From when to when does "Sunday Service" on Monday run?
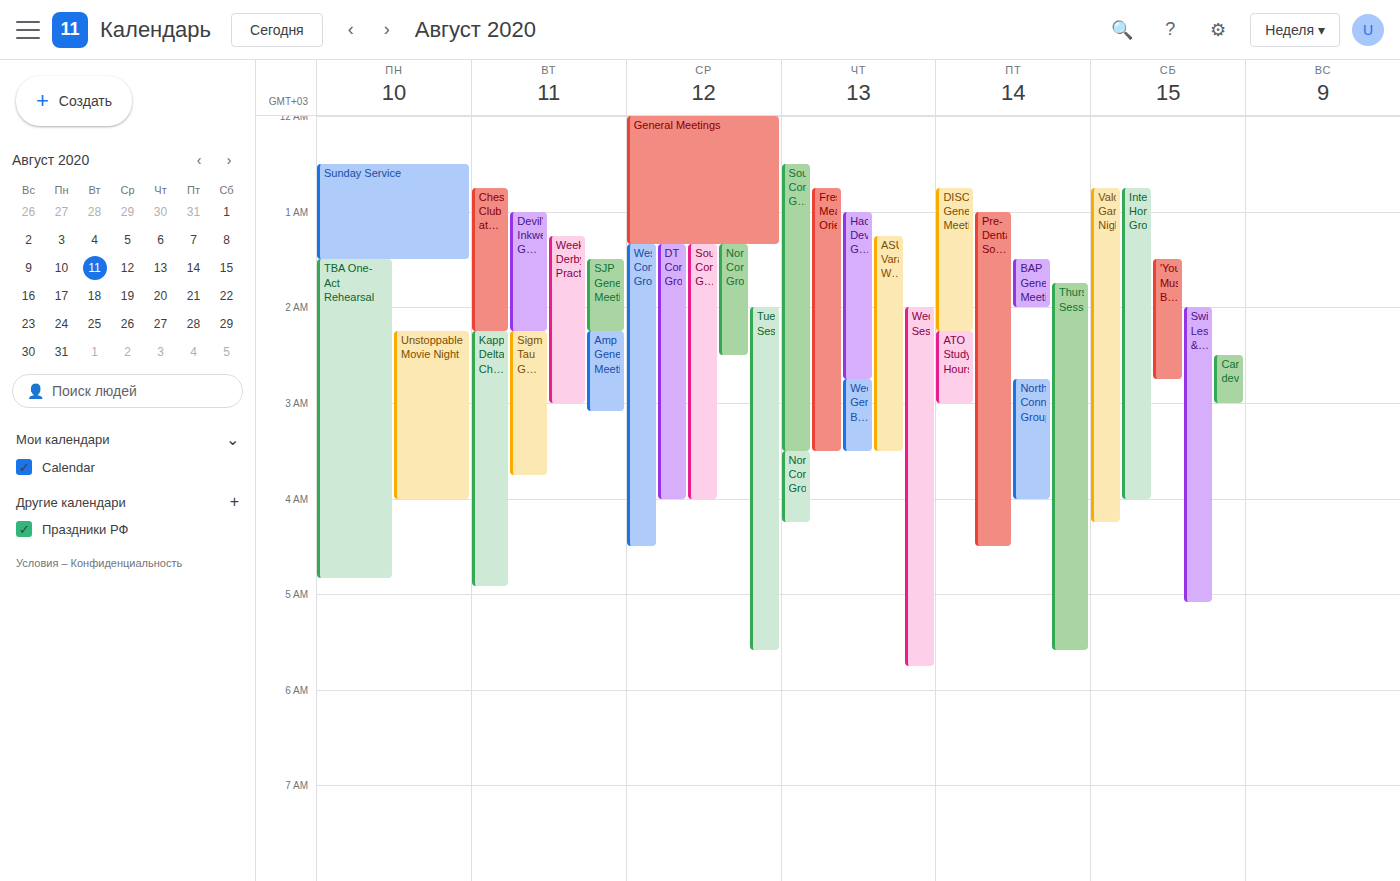
12:30 AM to 1:30 AM